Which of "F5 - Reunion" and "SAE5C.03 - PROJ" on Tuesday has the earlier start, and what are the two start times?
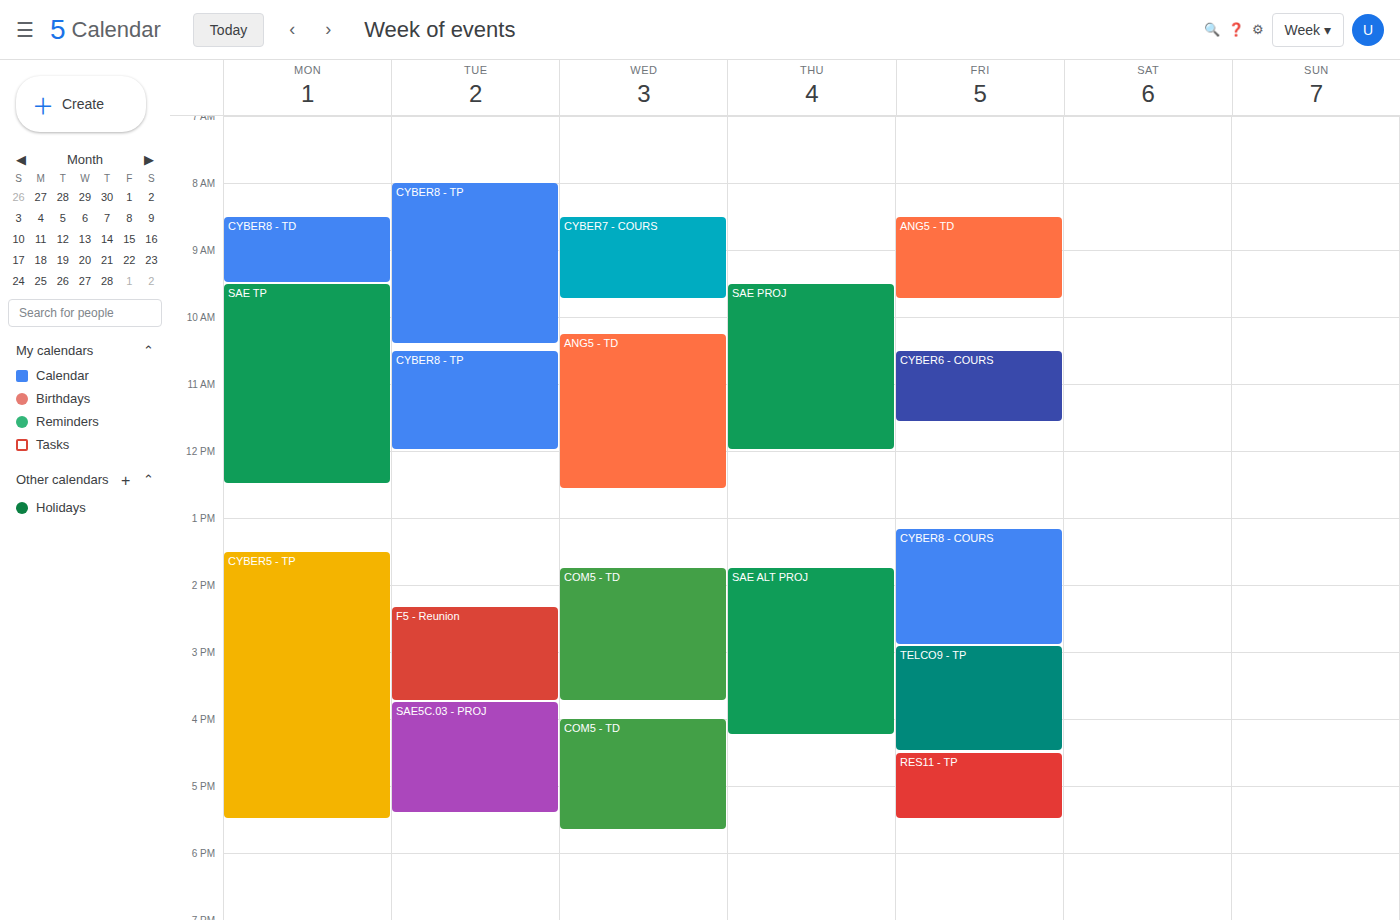
"F5 - Reunion" 2:20 PM; "SAE5C.03 - PROJ" 3:45 PM.